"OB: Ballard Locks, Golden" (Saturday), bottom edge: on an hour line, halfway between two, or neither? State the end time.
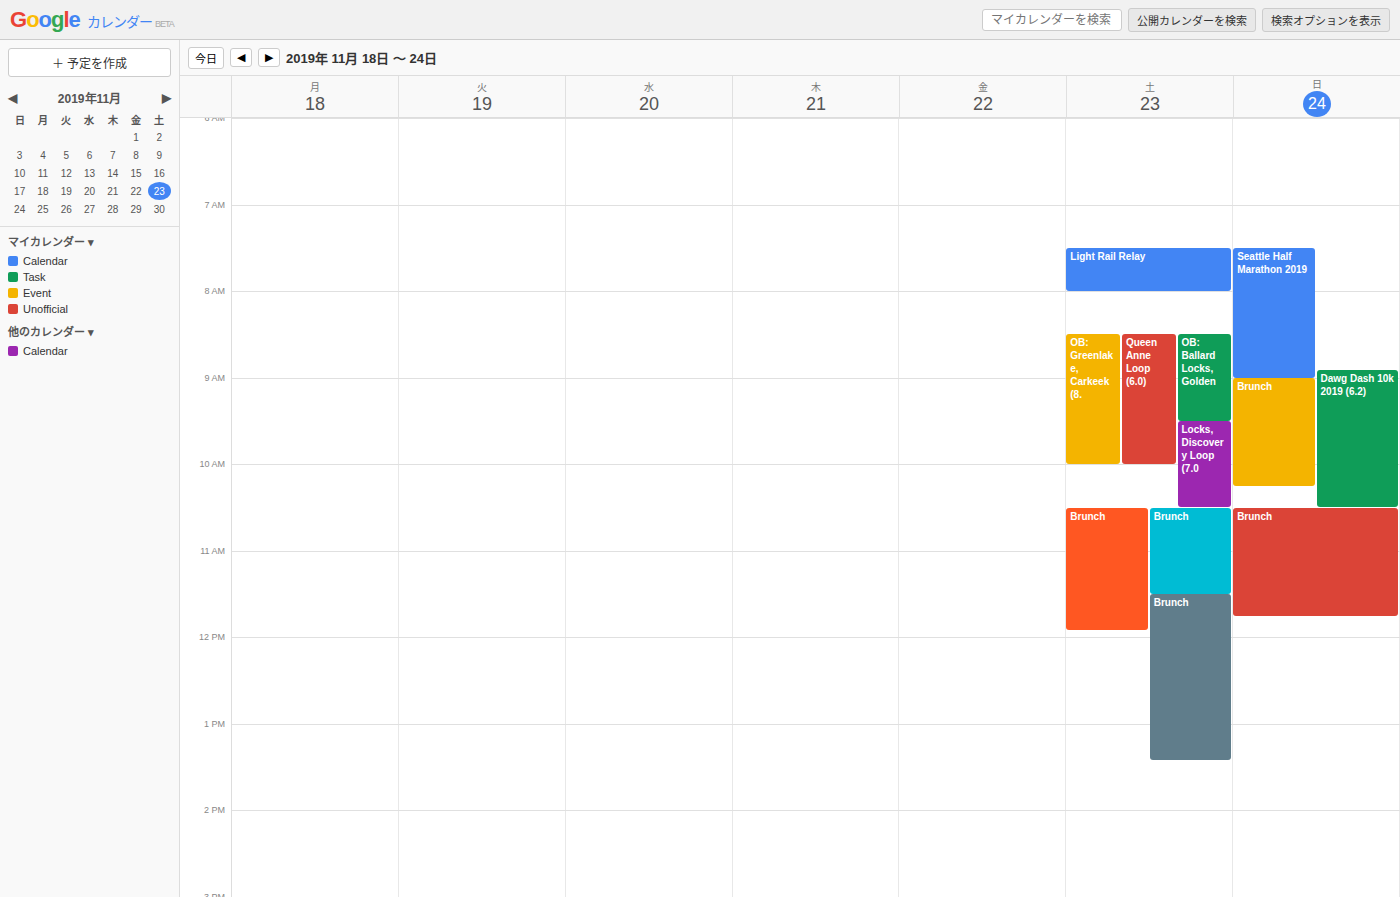
9:30 AM -- halfway between the 9 AM and 10 AM lines.